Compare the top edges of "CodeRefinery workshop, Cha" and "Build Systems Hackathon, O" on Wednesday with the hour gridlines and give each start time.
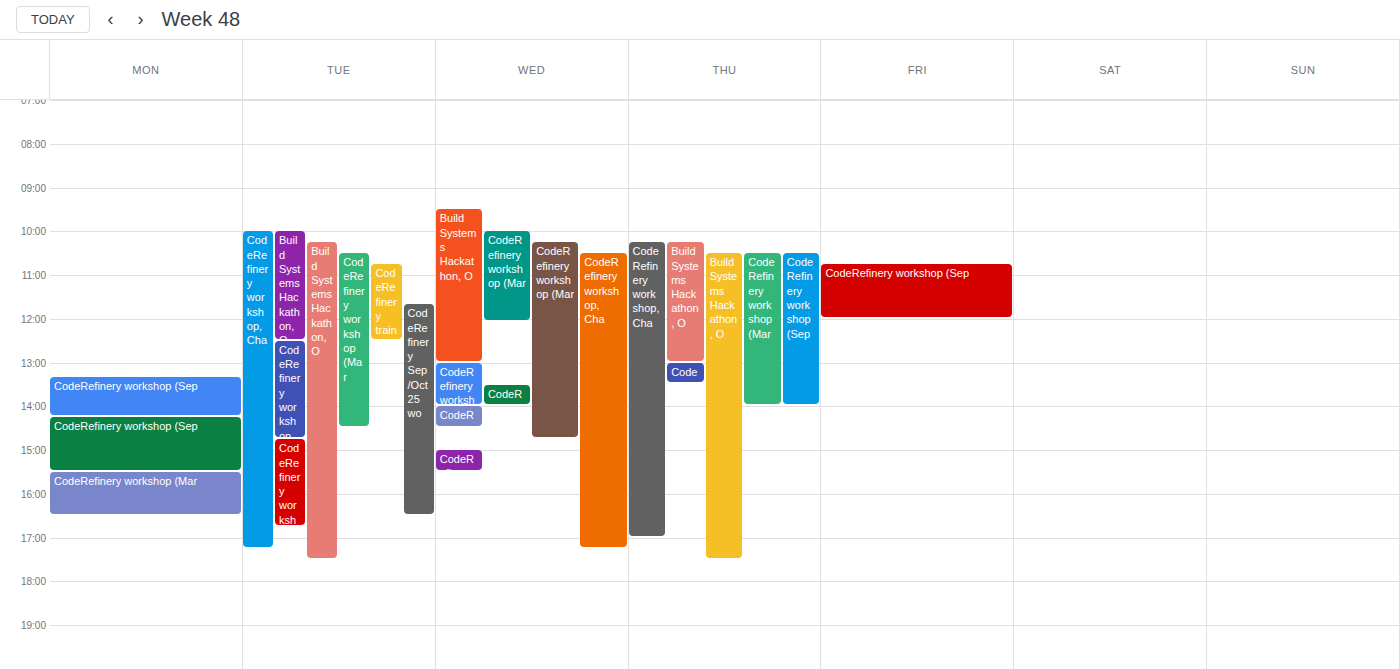
"CodeRefinery workshop, Cha": 10:30, halfway between the 10:00 and 11:00 lines. "Build Systems Hackathon, O": 09:30, halfway between the 09:00 and 10:00 lines.